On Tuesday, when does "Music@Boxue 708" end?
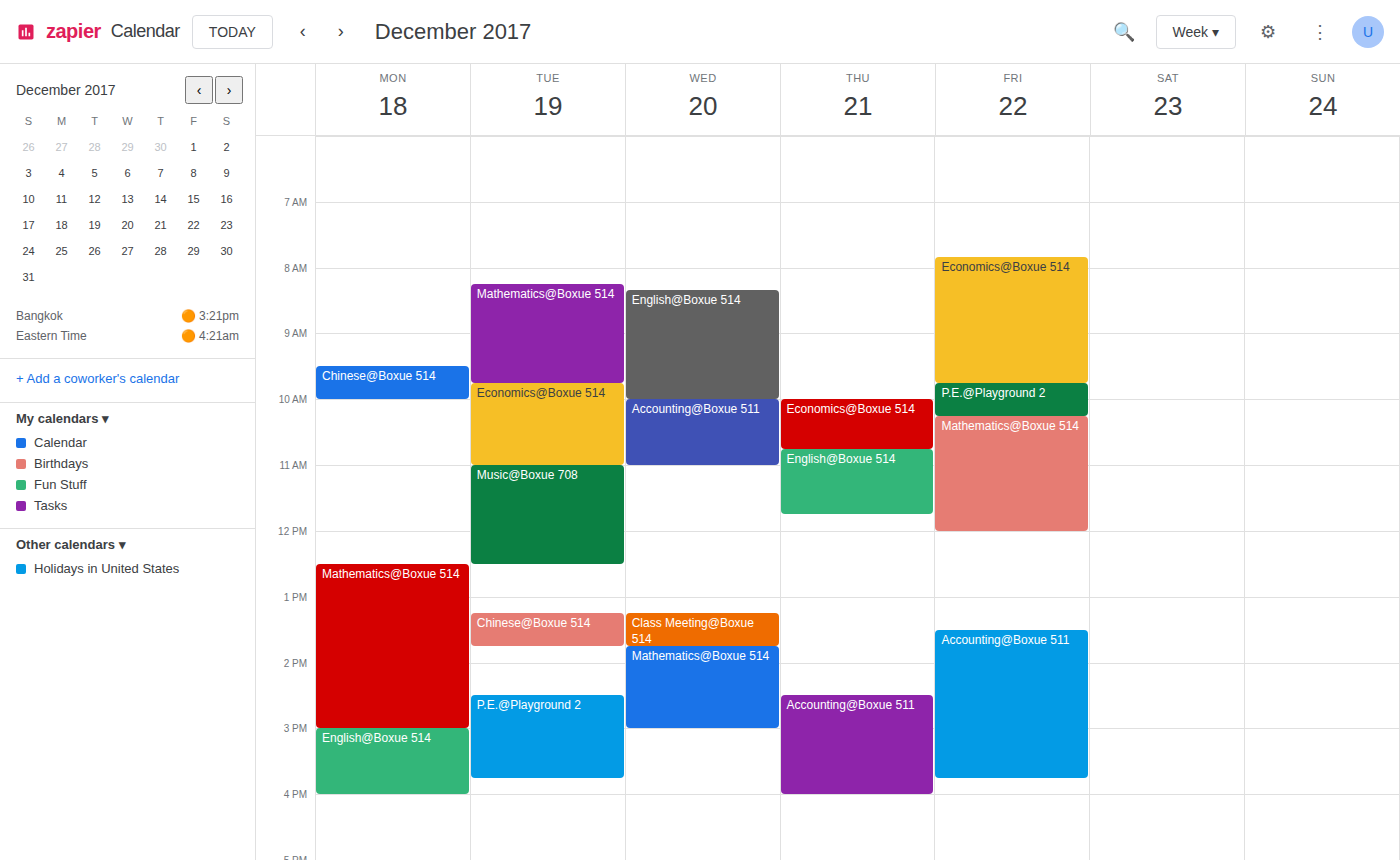
12:30 PM